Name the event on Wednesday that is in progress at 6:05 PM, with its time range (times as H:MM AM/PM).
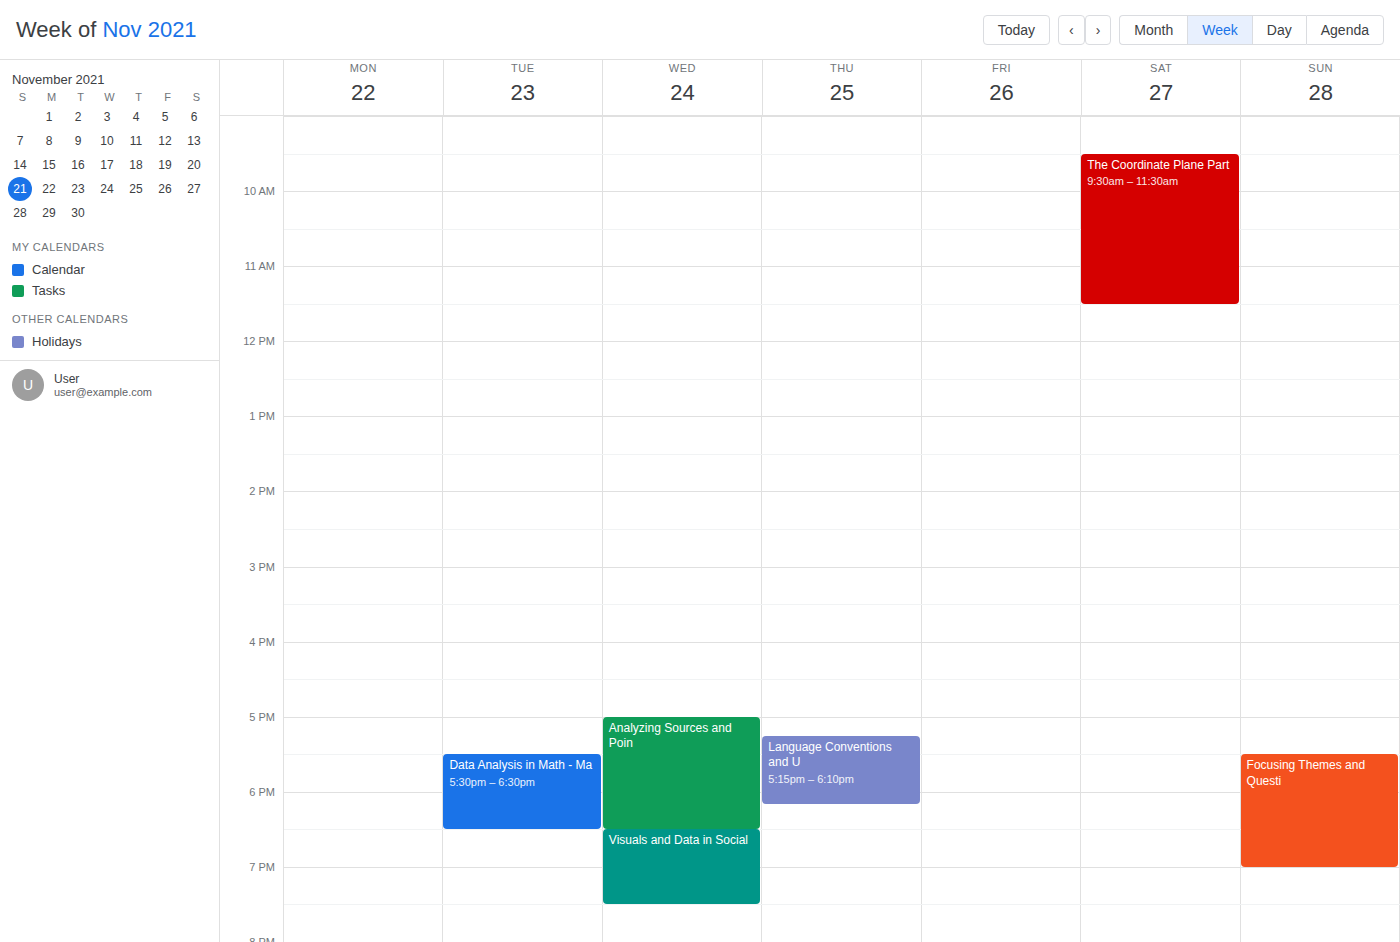
"Analyzing Sources and Poin", 5:00 PM to 6:30 PM